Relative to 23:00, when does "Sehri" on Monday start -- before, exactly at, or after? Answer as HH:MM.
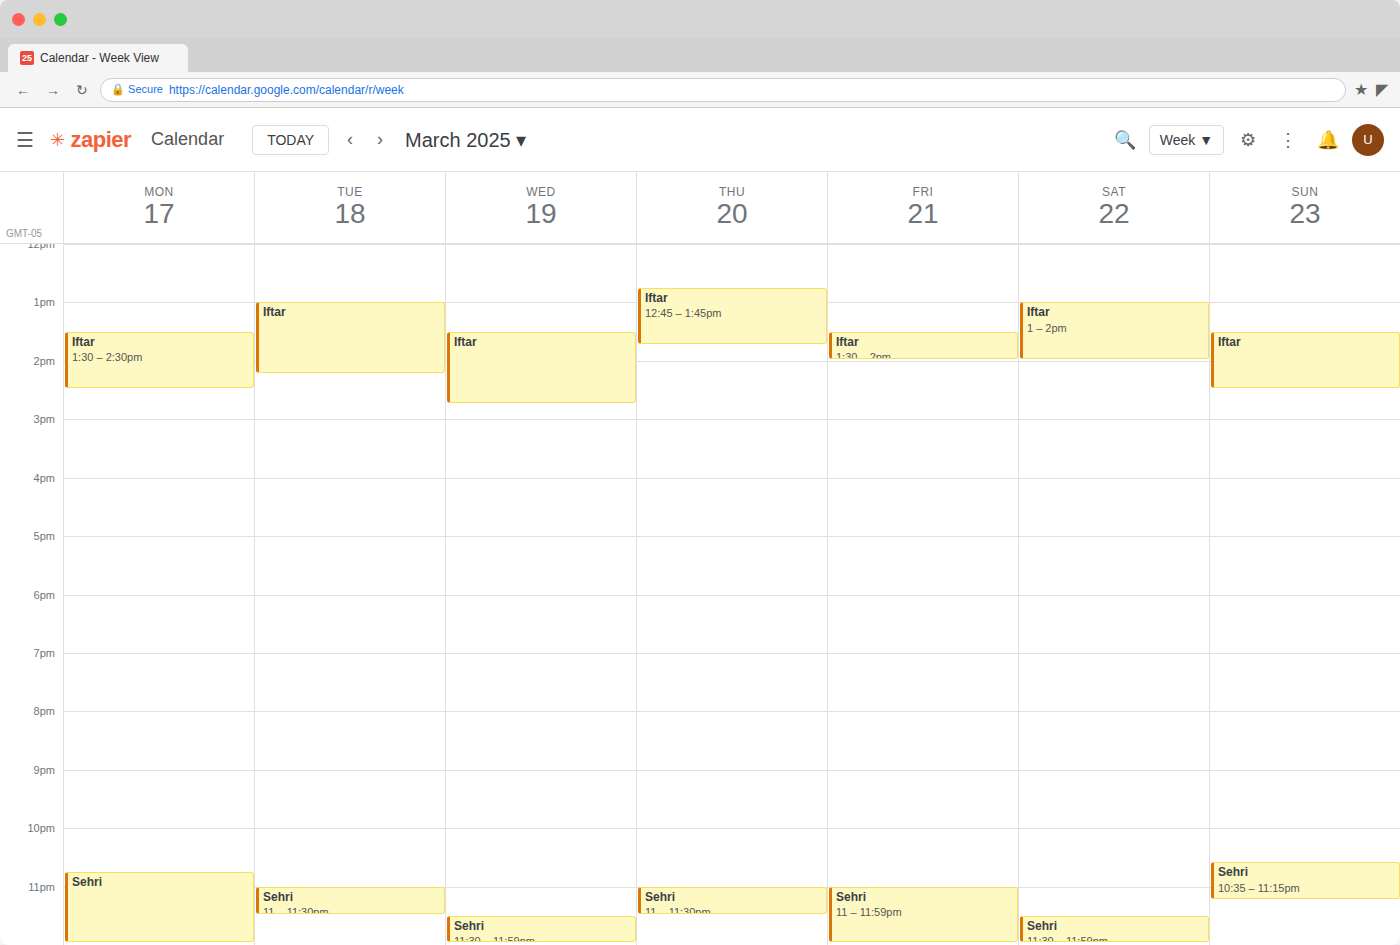
22:45 -- before 23:00, 15 minutes above the 23:00 line.